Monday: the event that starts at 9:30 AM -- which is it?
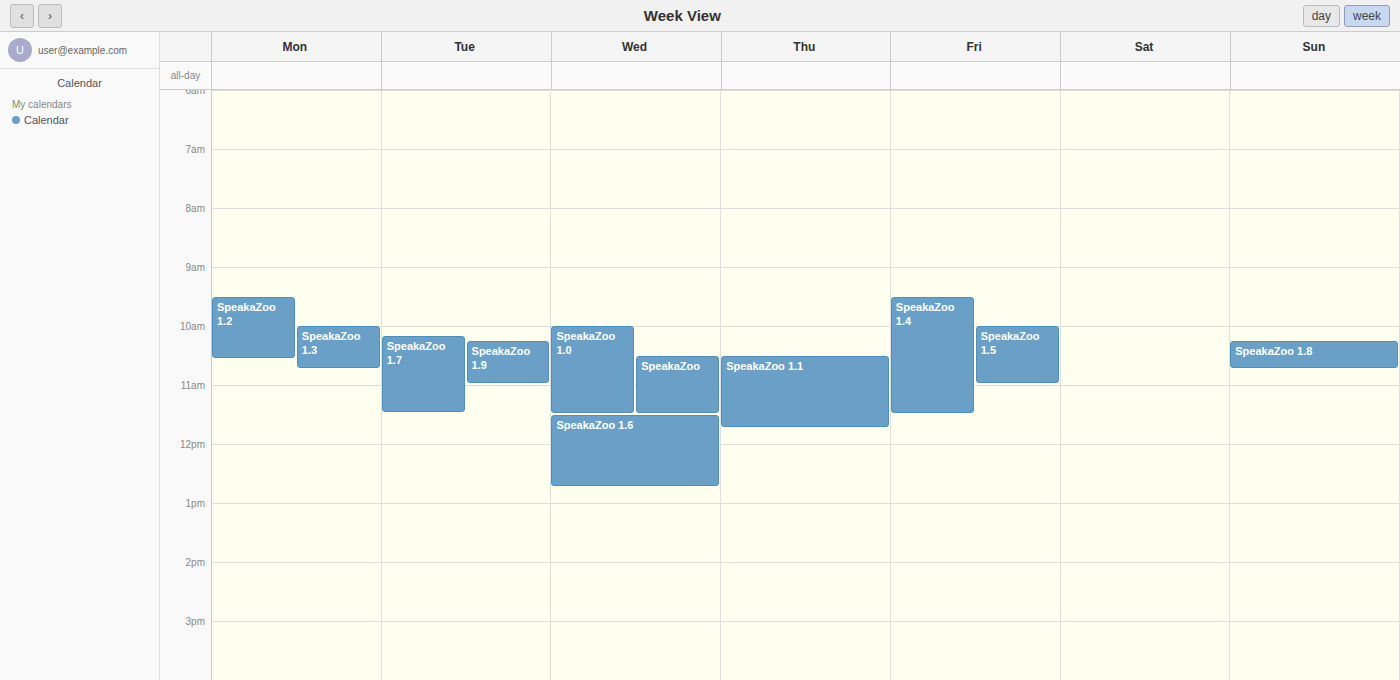
"SpeakaZoo 1.2"